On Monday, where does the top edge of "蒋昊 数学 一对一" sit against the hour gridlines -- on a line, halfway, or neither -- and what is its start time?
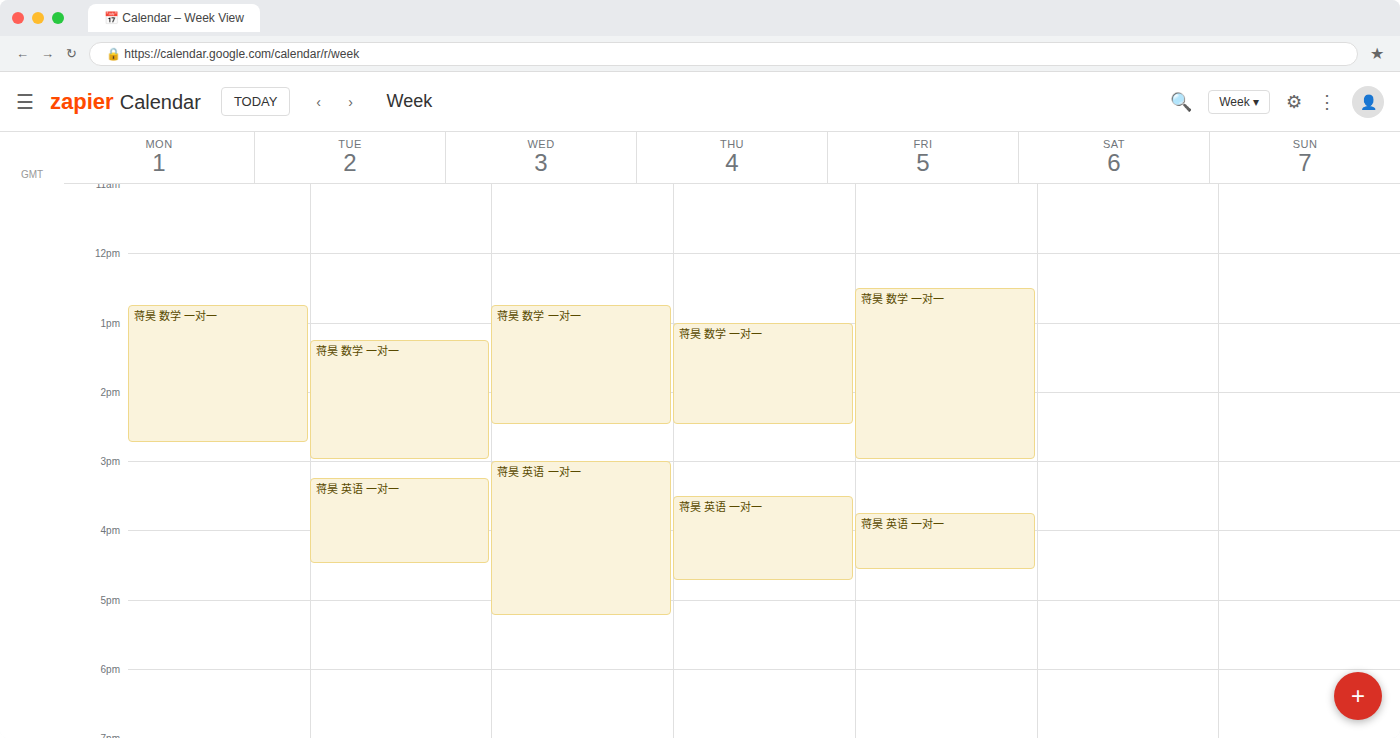
12:45 PM -- neither: three quarters of the way from the 12 PM line to the 1 PM line.